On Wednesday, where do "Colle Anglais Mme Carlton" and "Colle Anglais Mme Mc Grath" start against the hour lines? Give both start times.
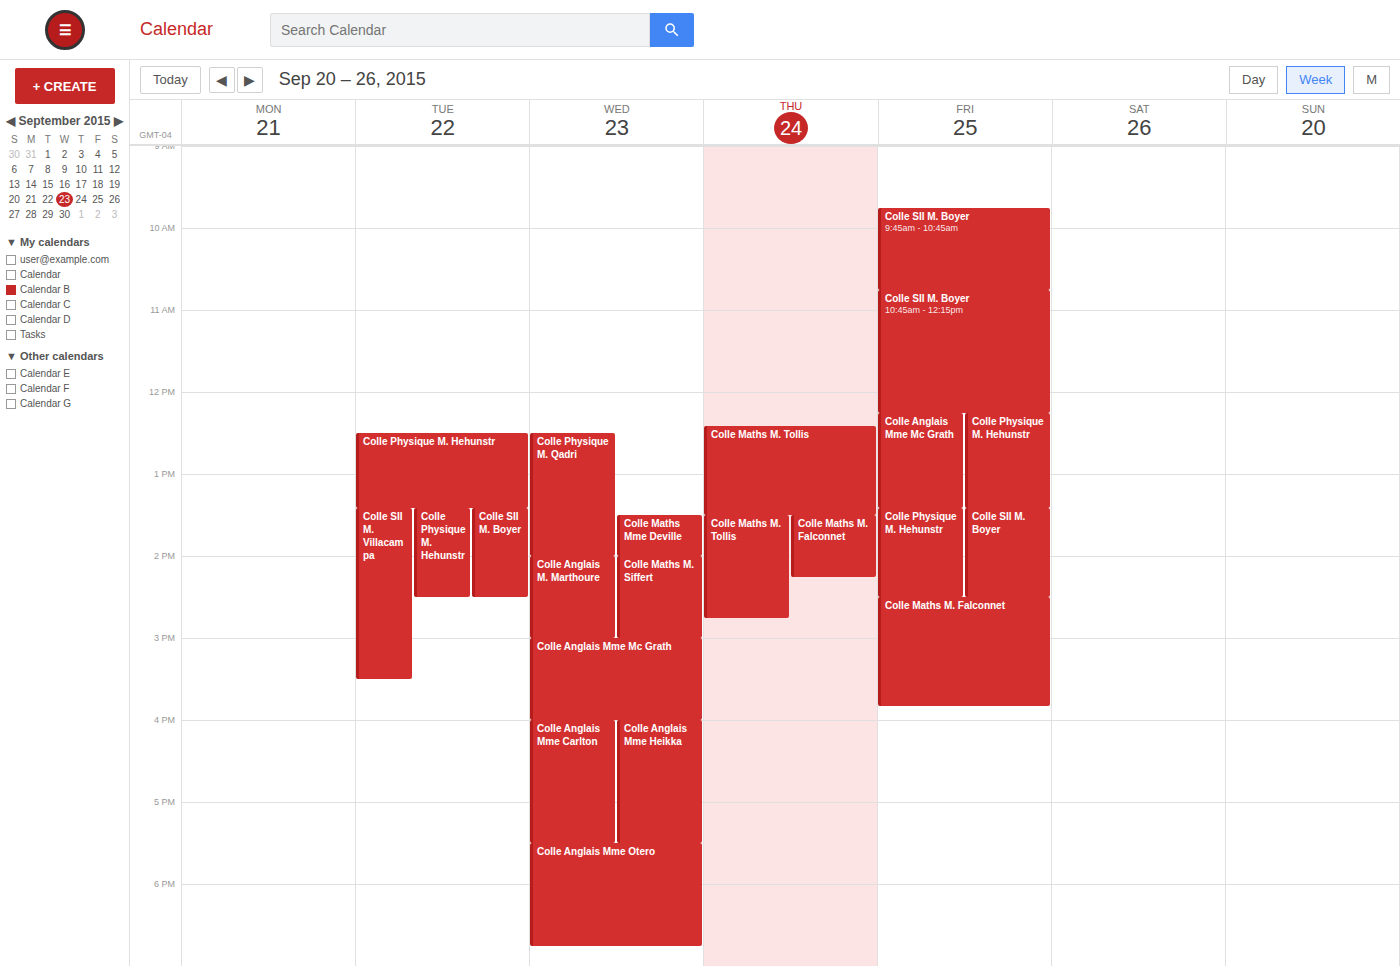
"Colle Anglais Mme Carlton": 4:00 PM, exactly on the 4 PM line. "Colle Anglais Mme Mc Grath": 3:00 PM, exactly on the 3 PM line.